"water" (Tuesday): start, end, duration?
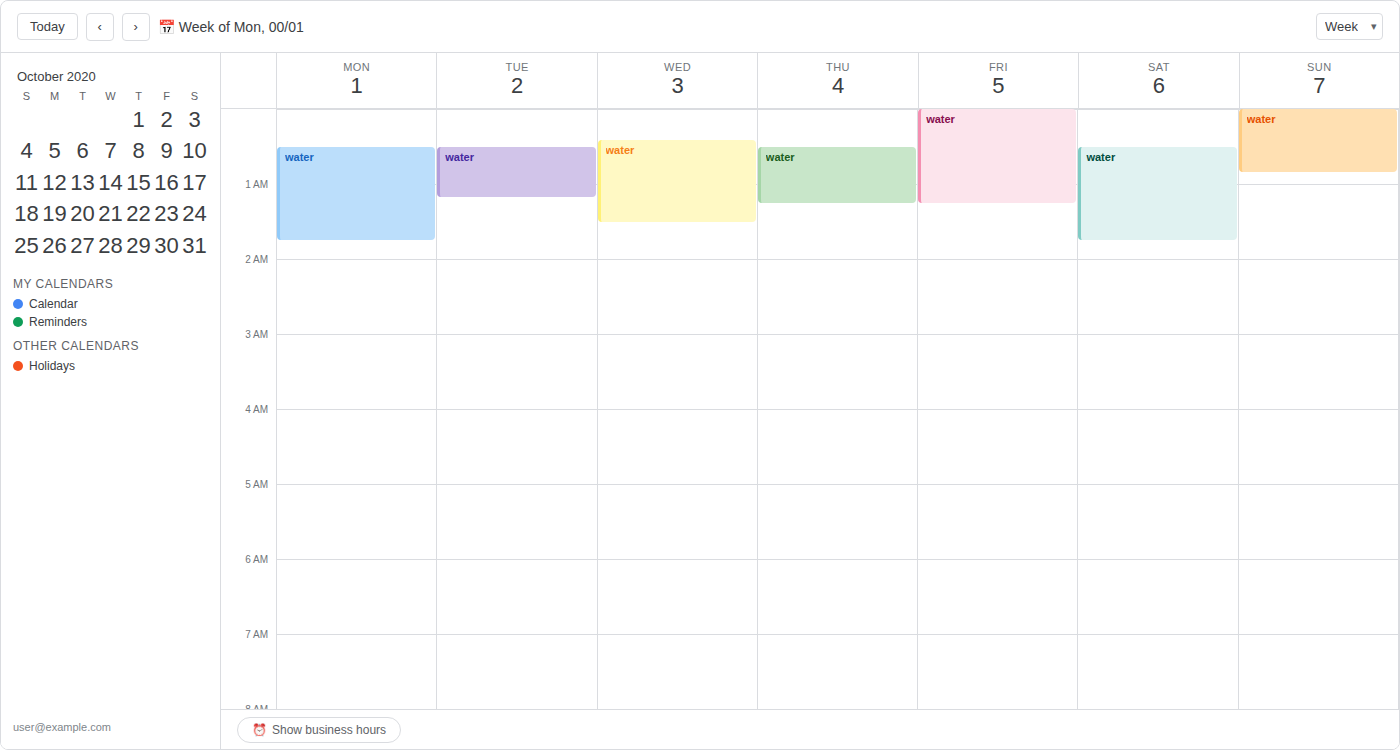
12:30 AM to 1:10 AM, 40 minutes